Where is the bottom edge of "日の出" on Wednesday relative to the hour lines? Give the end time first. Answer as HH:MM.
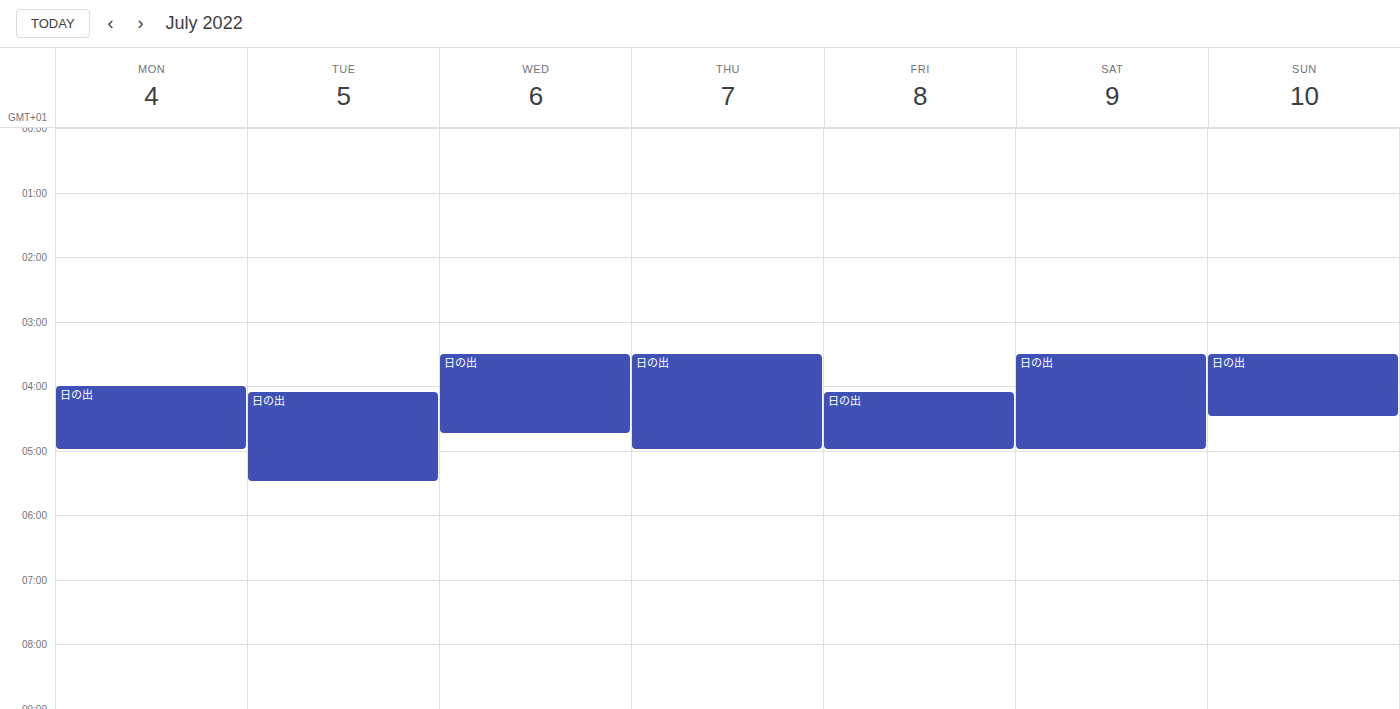
04:45 -- neither: three quarters of the way from the 04:00 line to the 05:00 line.